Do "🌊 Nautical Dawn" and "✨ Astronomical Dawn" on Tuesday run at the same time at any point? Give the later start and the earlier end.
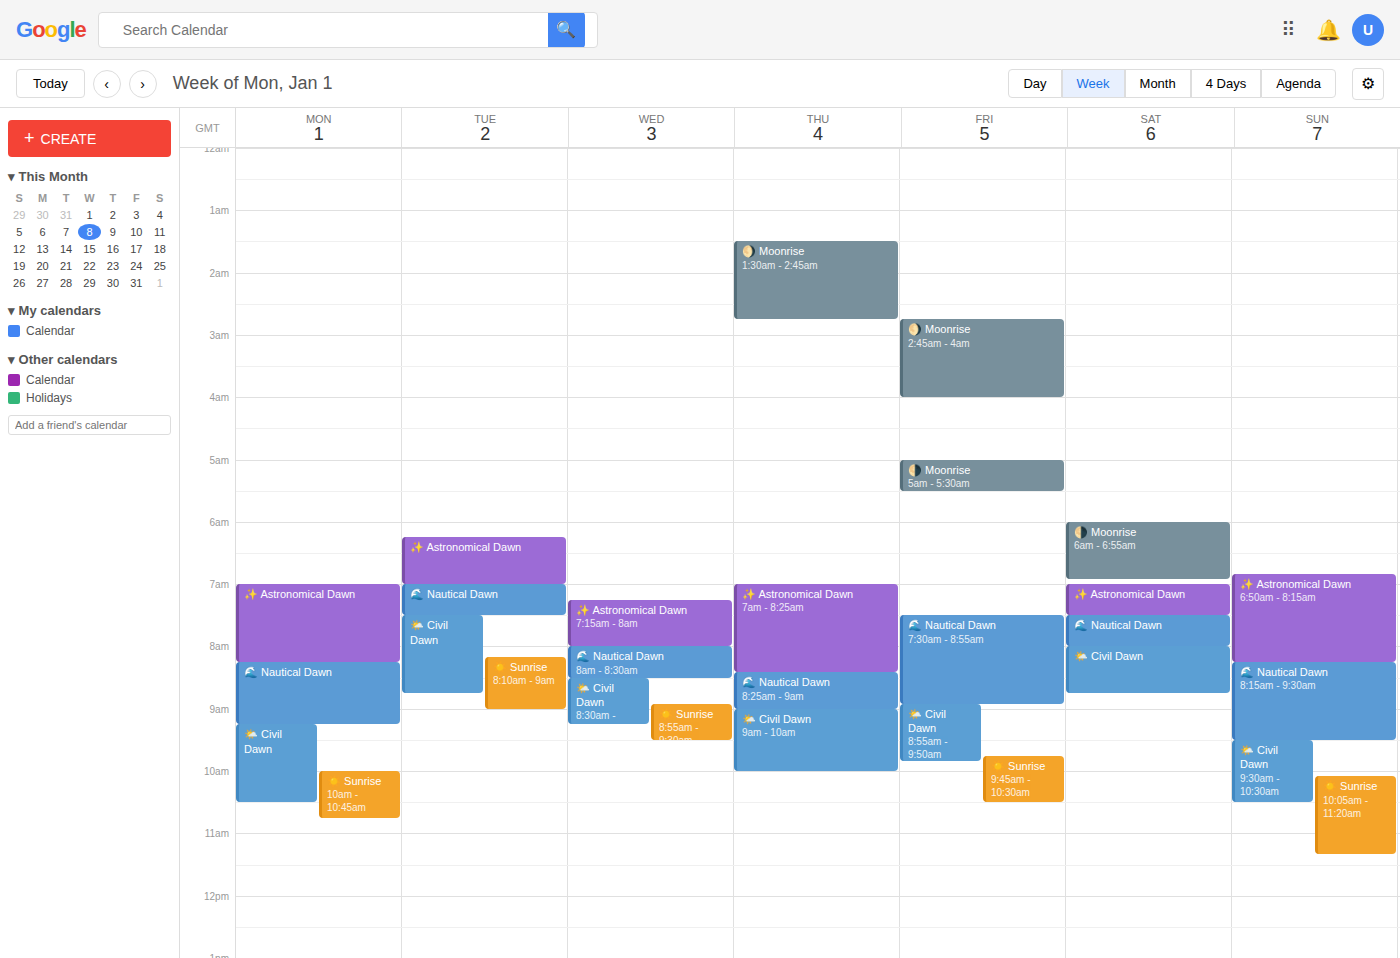
"✨ Astronomical Dawn" ends at 7:00 AM, exactly when "🌊 Nautical Dawn" starts -- they touch but do not overlap.